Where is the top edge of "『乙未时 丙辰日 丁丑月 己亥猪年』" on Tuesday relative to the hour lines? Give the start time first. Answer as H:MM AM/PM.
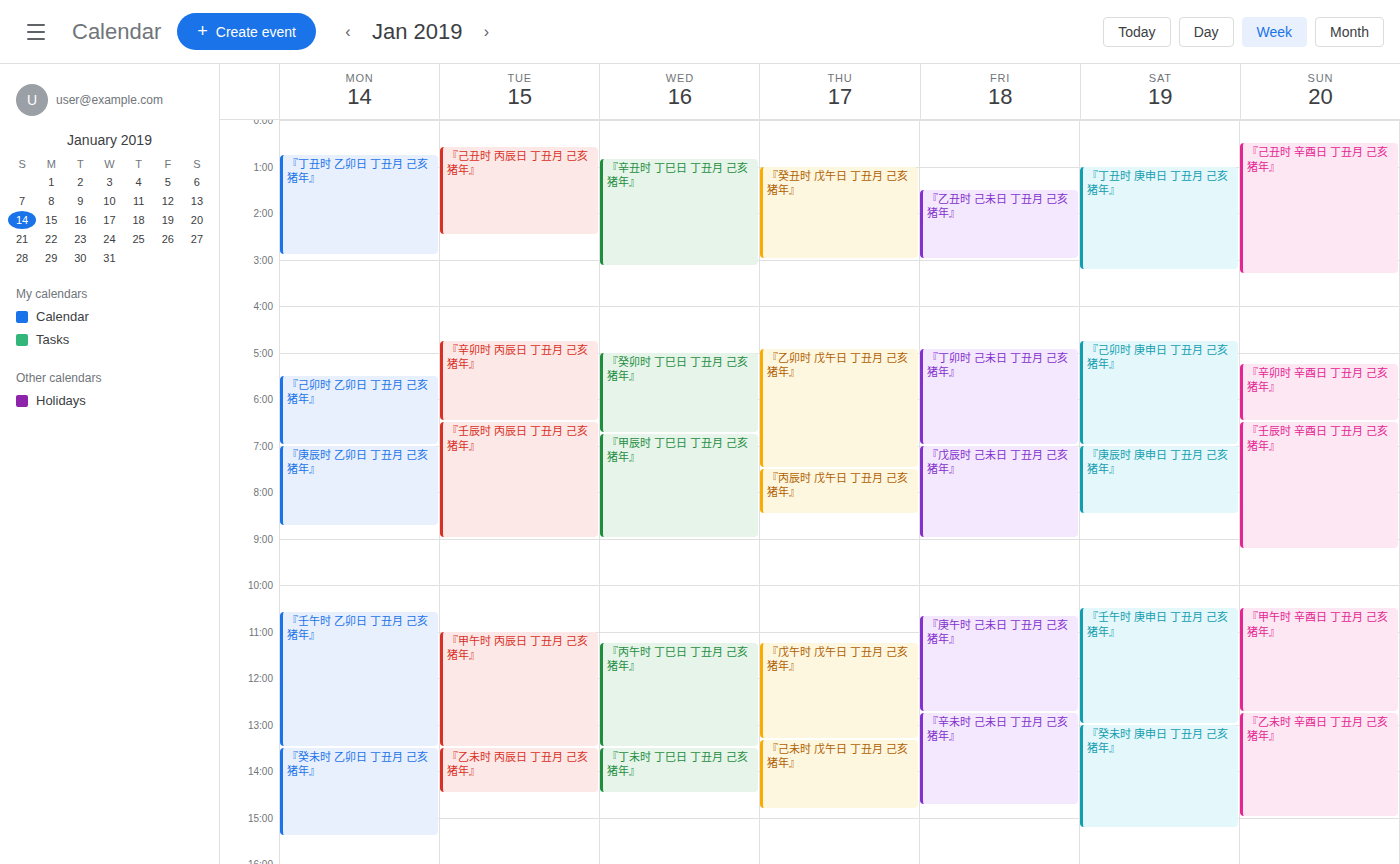
1:30 PM -- halfway between the 1 PM and 2 PM lines.